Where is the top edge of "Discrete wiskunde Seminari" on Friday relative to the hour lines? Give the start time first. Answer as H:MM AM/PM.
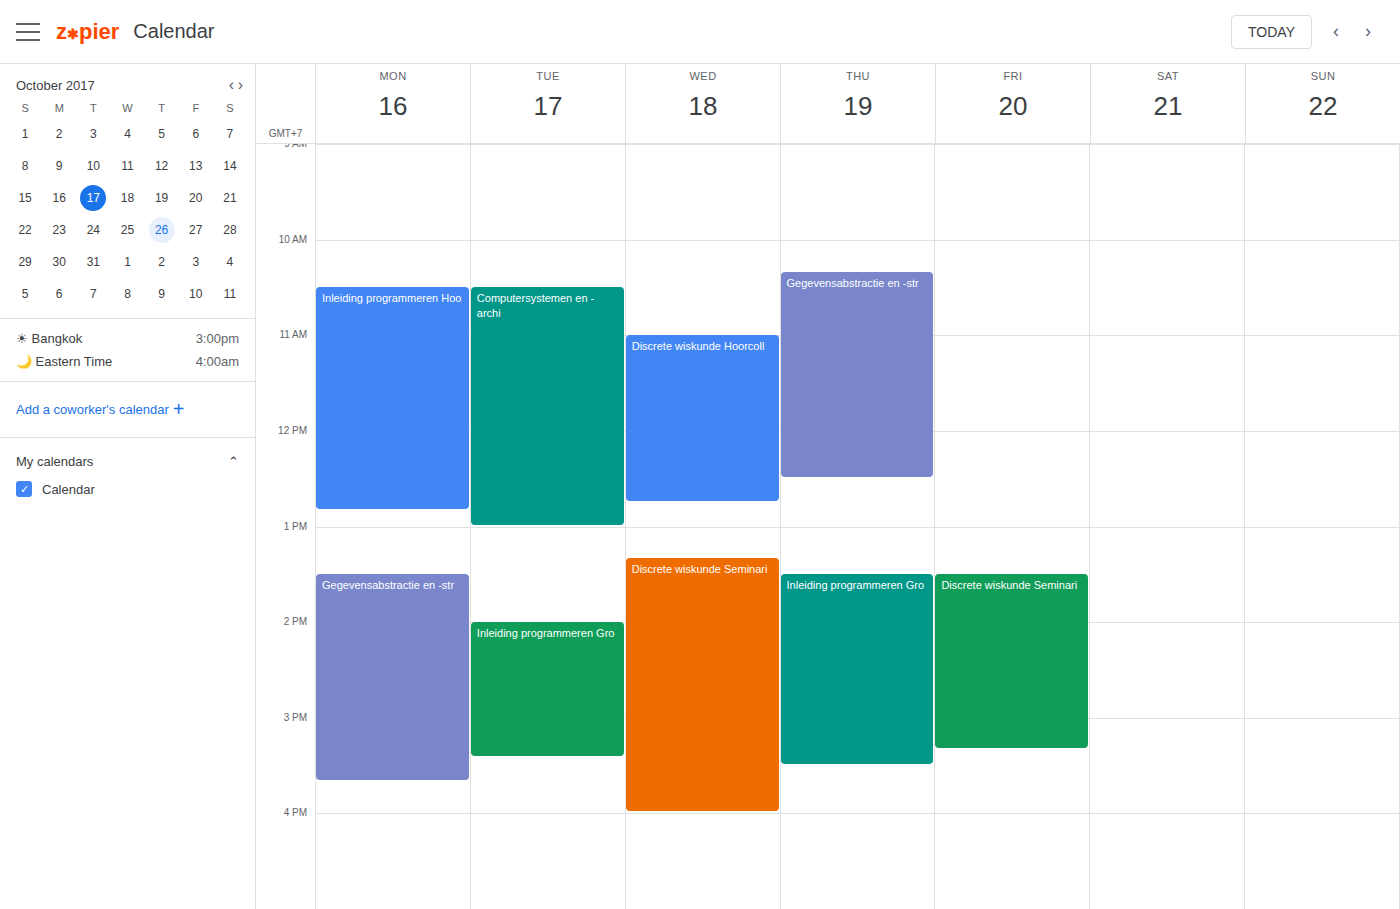
1:30 PM -- halfway between the 1 PM and 2 PM lines.